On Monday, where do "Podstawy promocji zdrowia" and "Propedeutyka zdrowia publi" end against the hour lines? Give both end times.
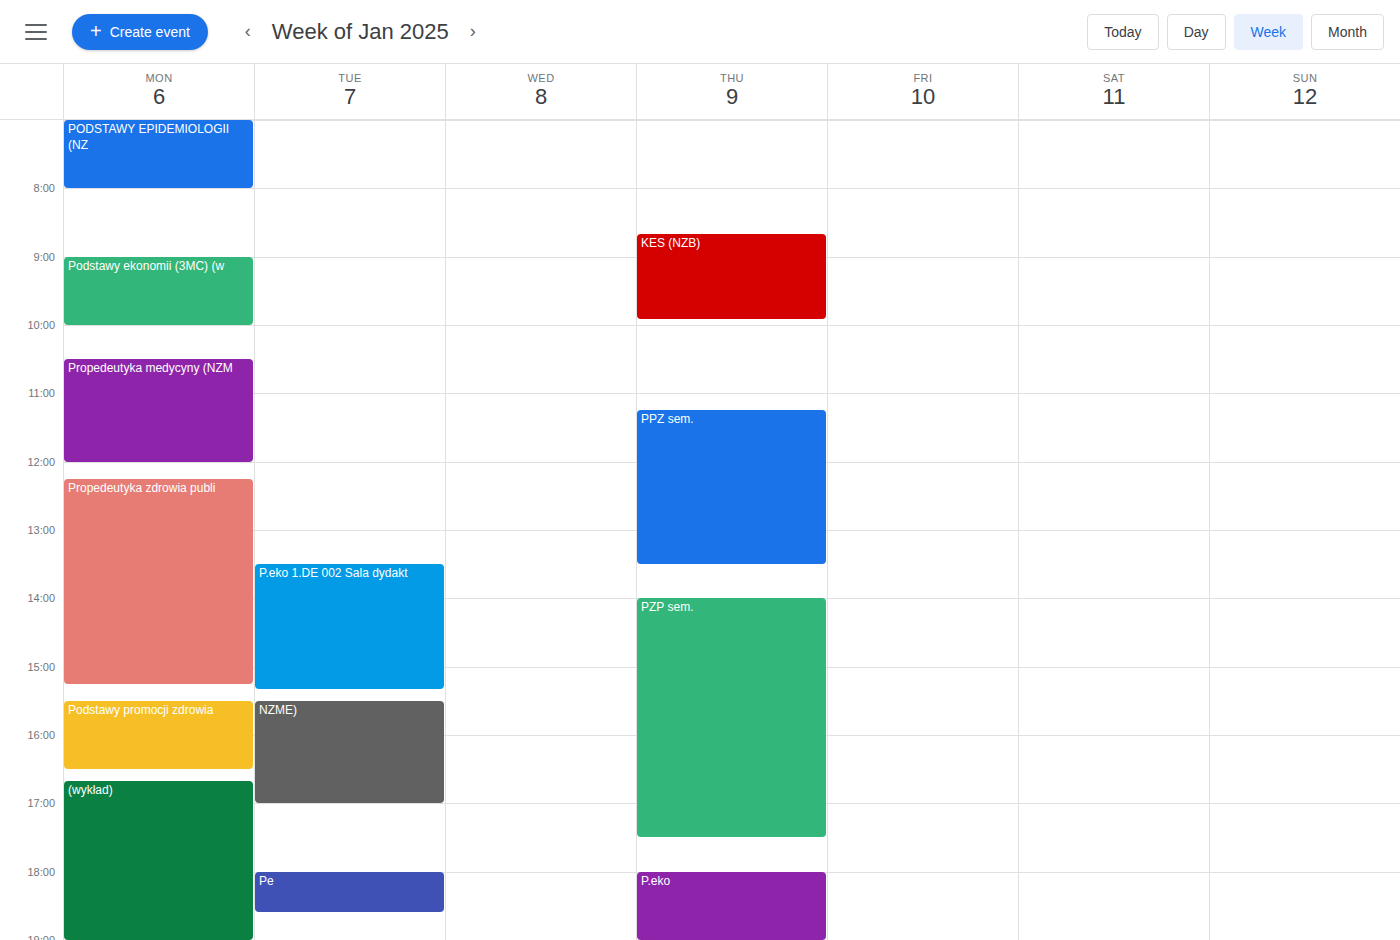
"Podstawy promocji zdrowia": 4:30 PM, halfway between the 4 PM and 5 PM lines. "Propedeutyka zdrowia publi": 3:15 PM, neither: a quarter of the way from the 3 PM line to the 4 PM line.